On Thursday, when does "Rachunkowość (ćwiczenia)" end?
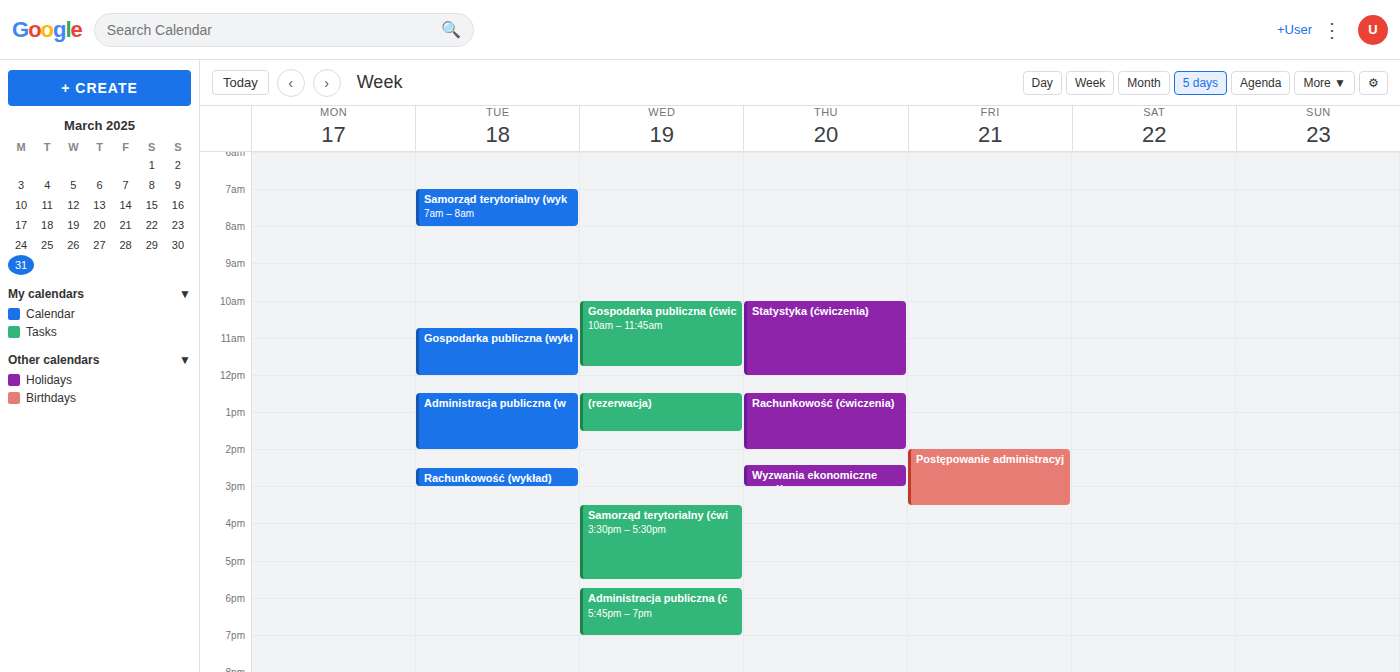
2:00 PM